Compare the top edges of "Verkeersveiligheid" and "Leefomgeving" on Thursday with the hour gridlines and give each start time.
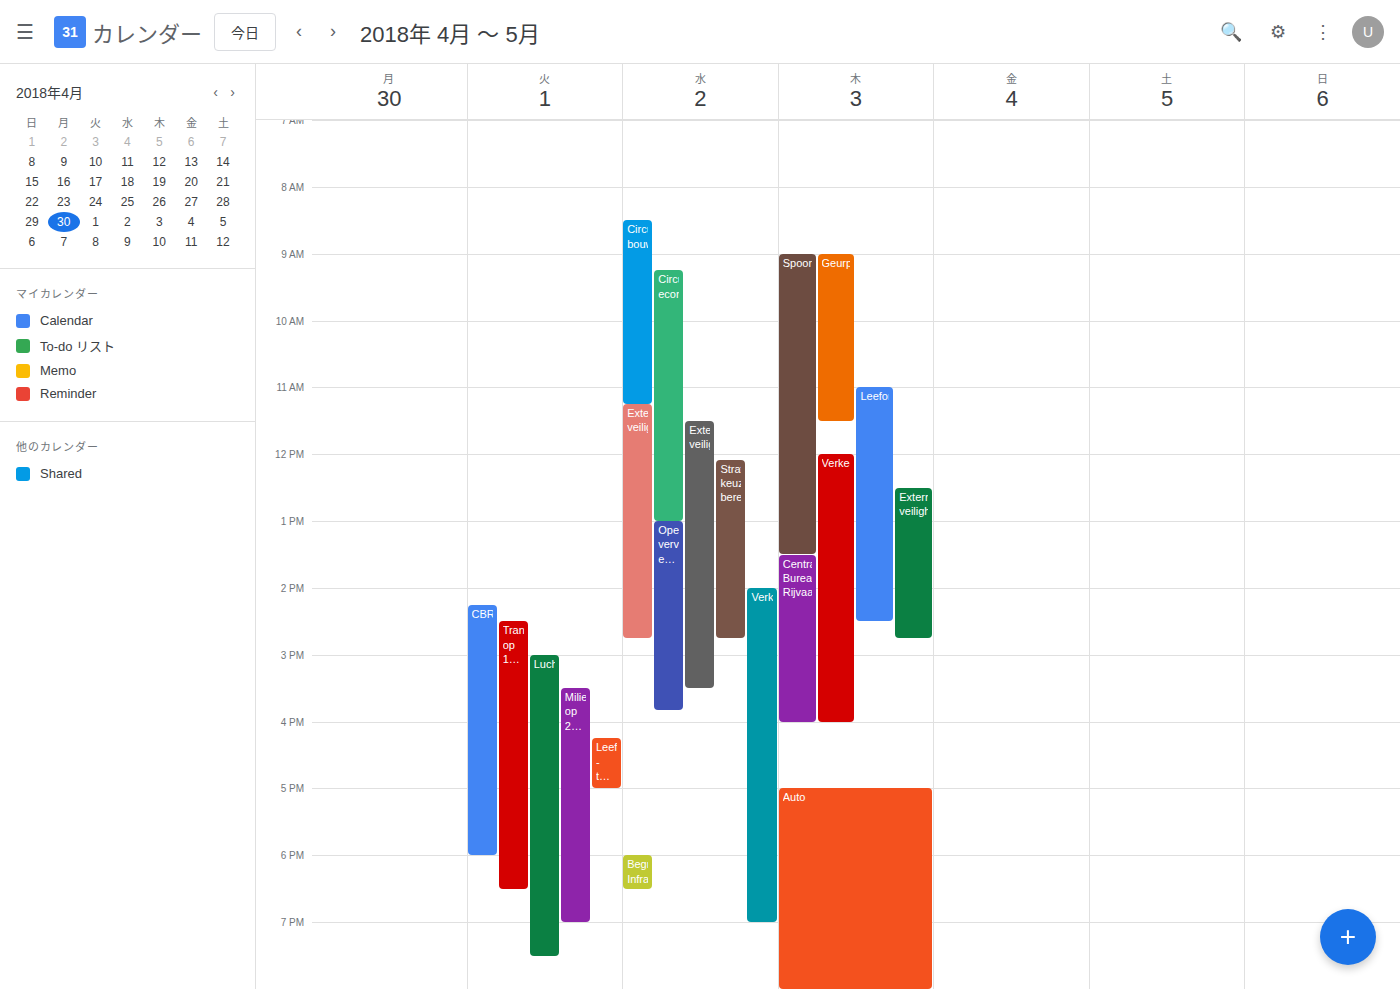
"Verkeersveiligheid": 12:00 PM, exactly on the 12 PM line. "Leefomgeving": 11:00 AM, exactly on the 11 AM line.